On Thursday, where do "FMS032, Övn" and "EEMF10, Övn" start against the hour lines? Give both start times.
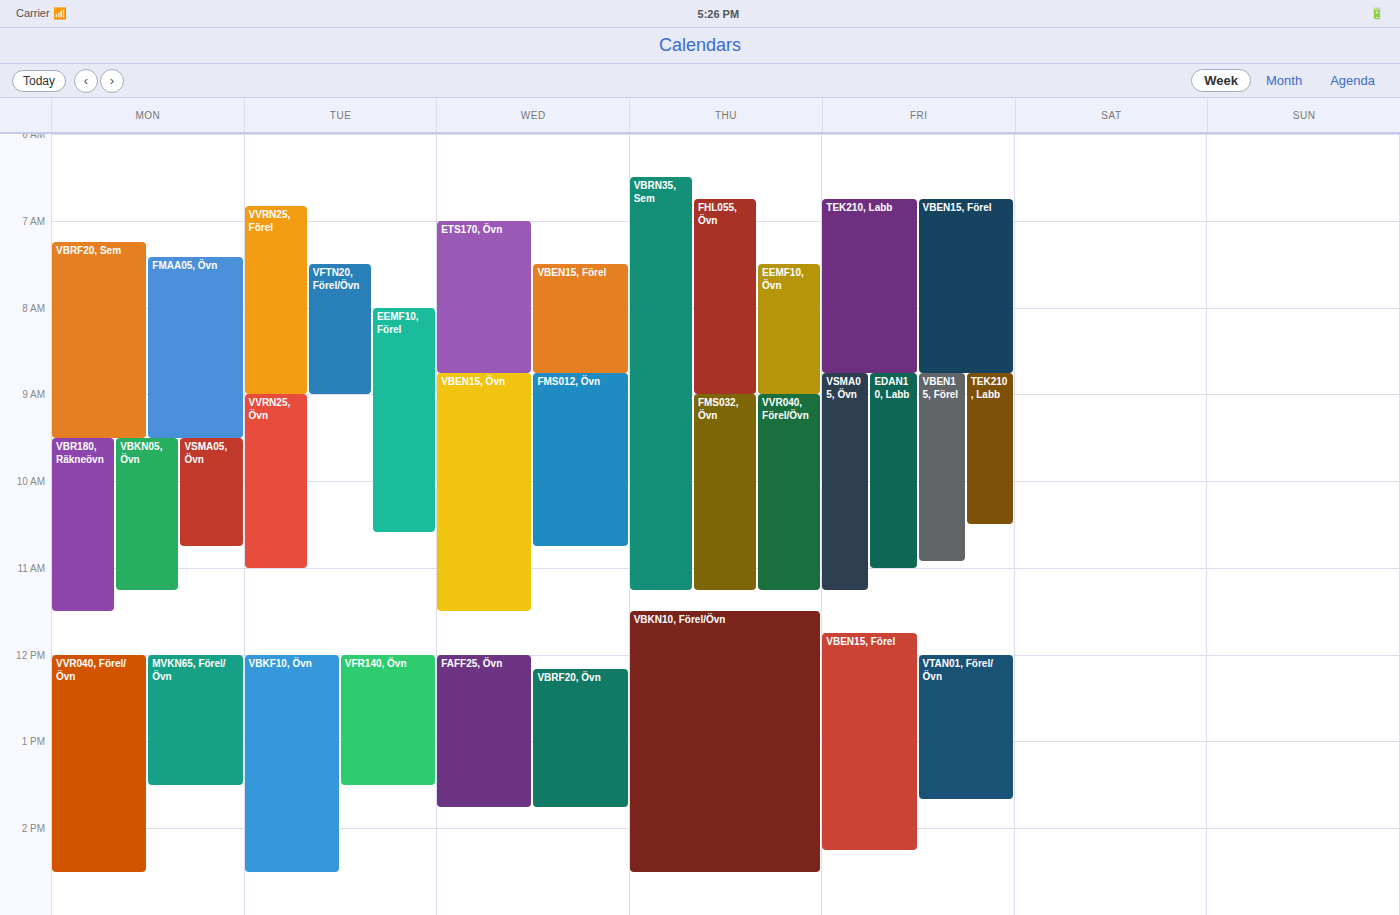
"FMS032, Övn": 9:00 AM, exactly on the 9 AM line. "EEMF10, Övn": 7:30 AM, halfway between the 7 AM and 8 AM lines.